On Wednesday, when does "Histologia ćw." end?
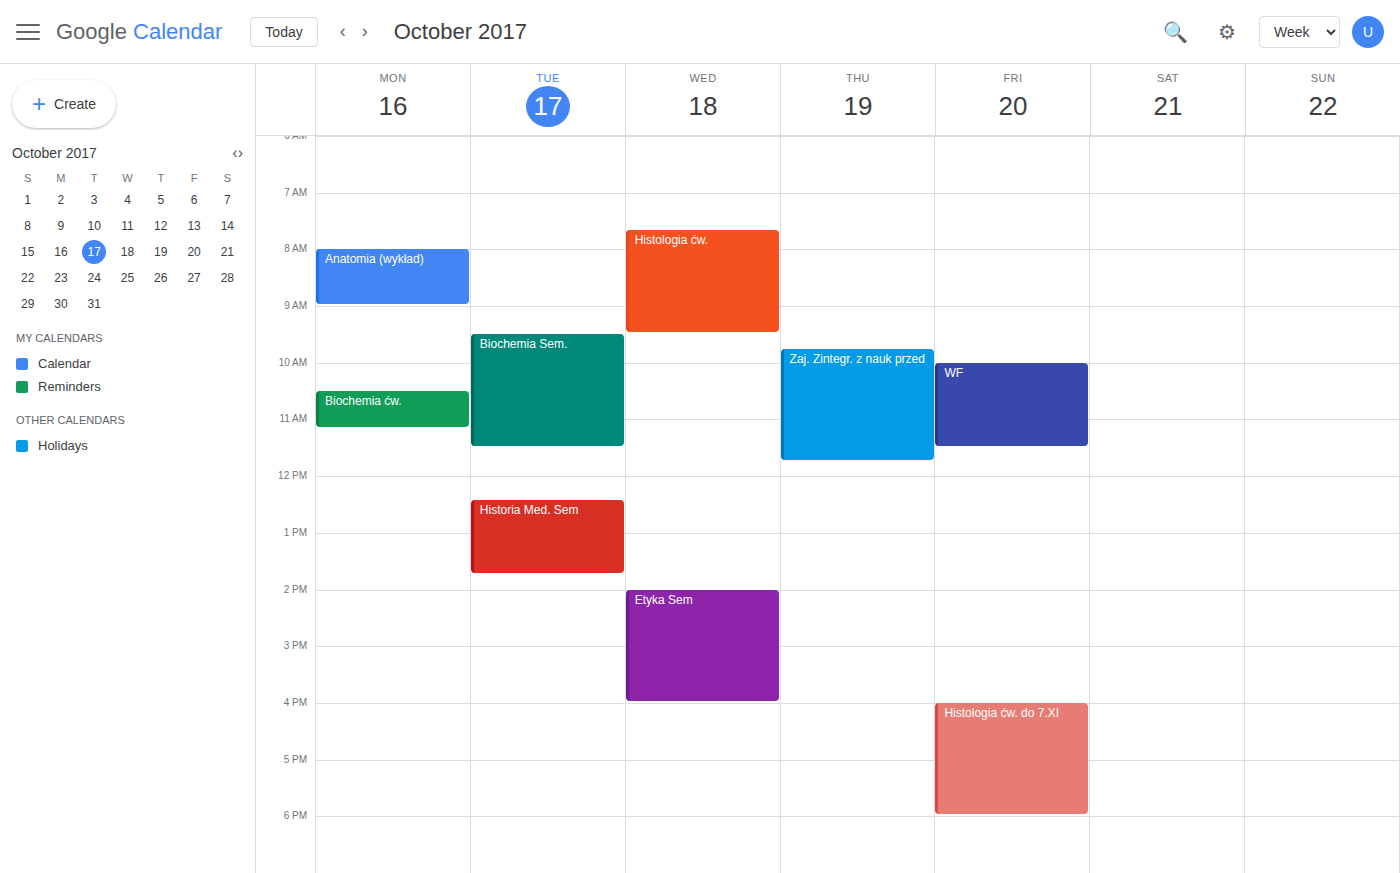
9:30 AM